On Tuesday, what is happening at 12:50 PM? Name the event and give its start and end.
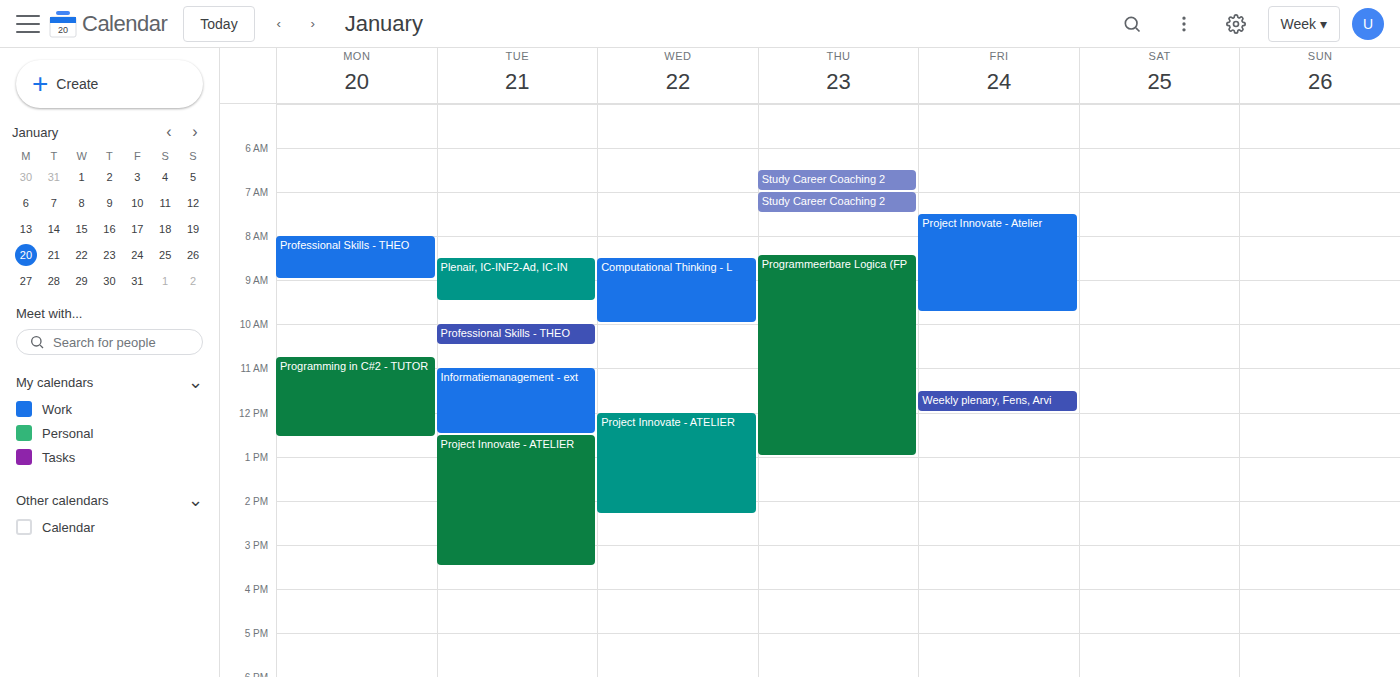
"Project Innovate - ATELIER", 12:30 PM to 3:30 PM